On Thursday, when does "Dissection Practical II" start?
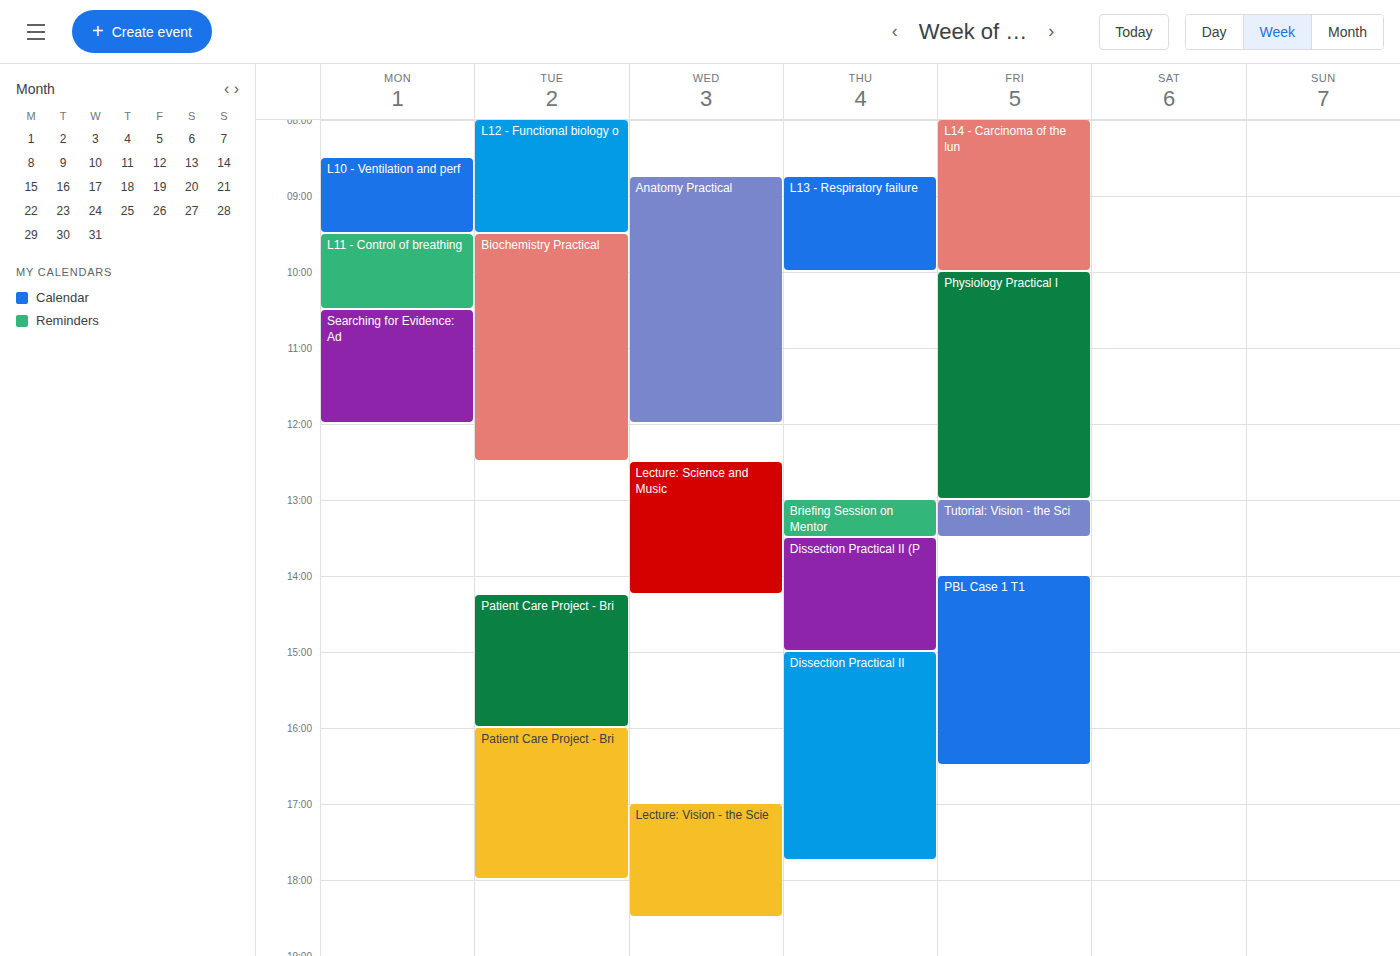
3:00 PM